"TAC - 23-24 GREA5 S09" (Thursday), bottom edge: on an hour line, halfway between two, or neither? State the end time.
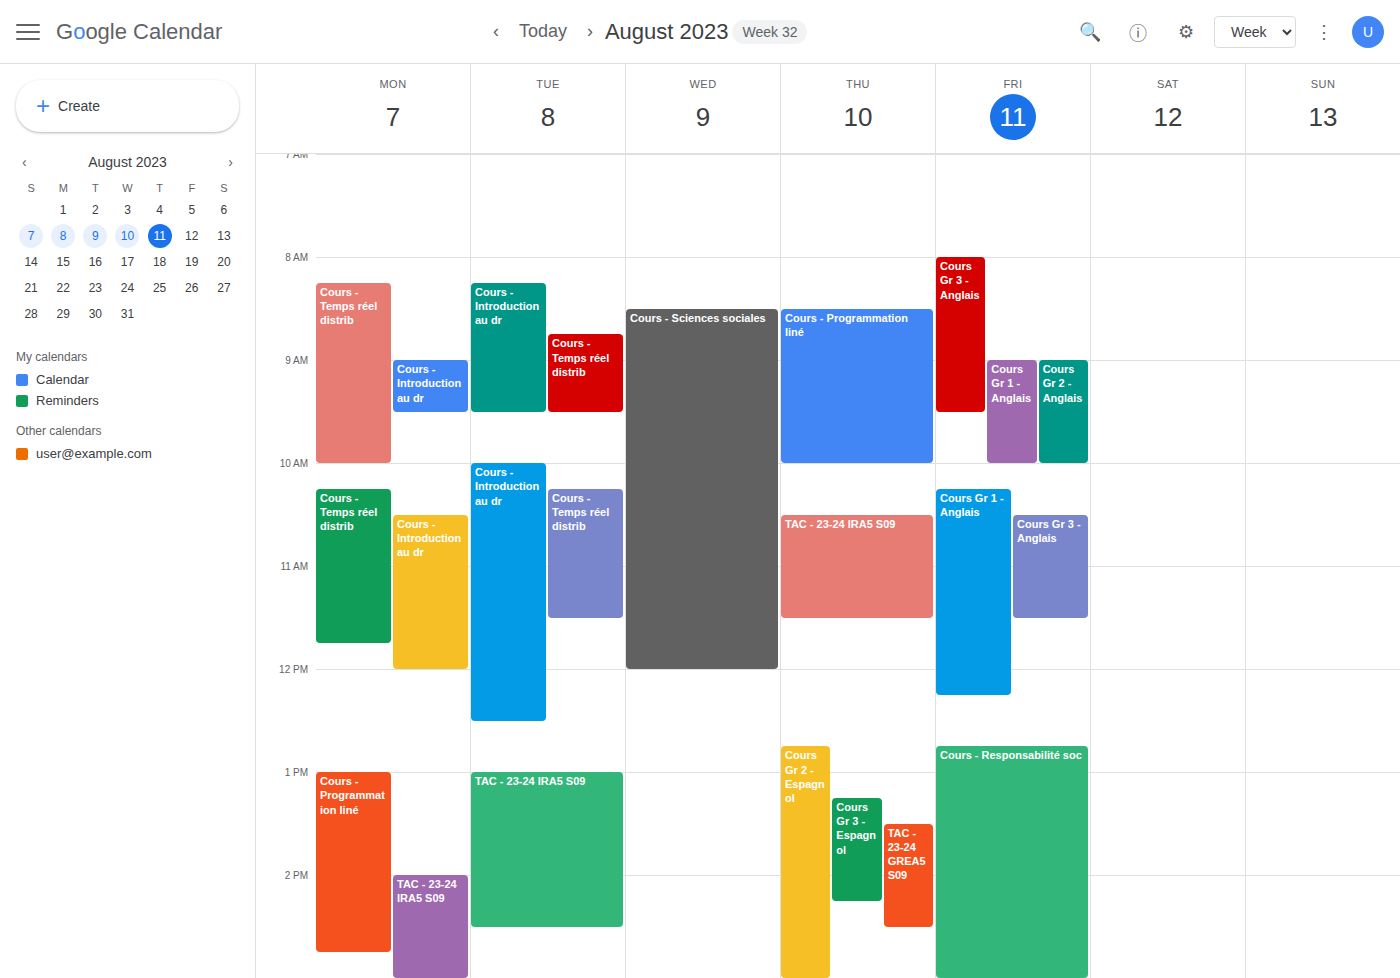
2:30 PM -- halfway between the 2 PM and 3 PM lines.